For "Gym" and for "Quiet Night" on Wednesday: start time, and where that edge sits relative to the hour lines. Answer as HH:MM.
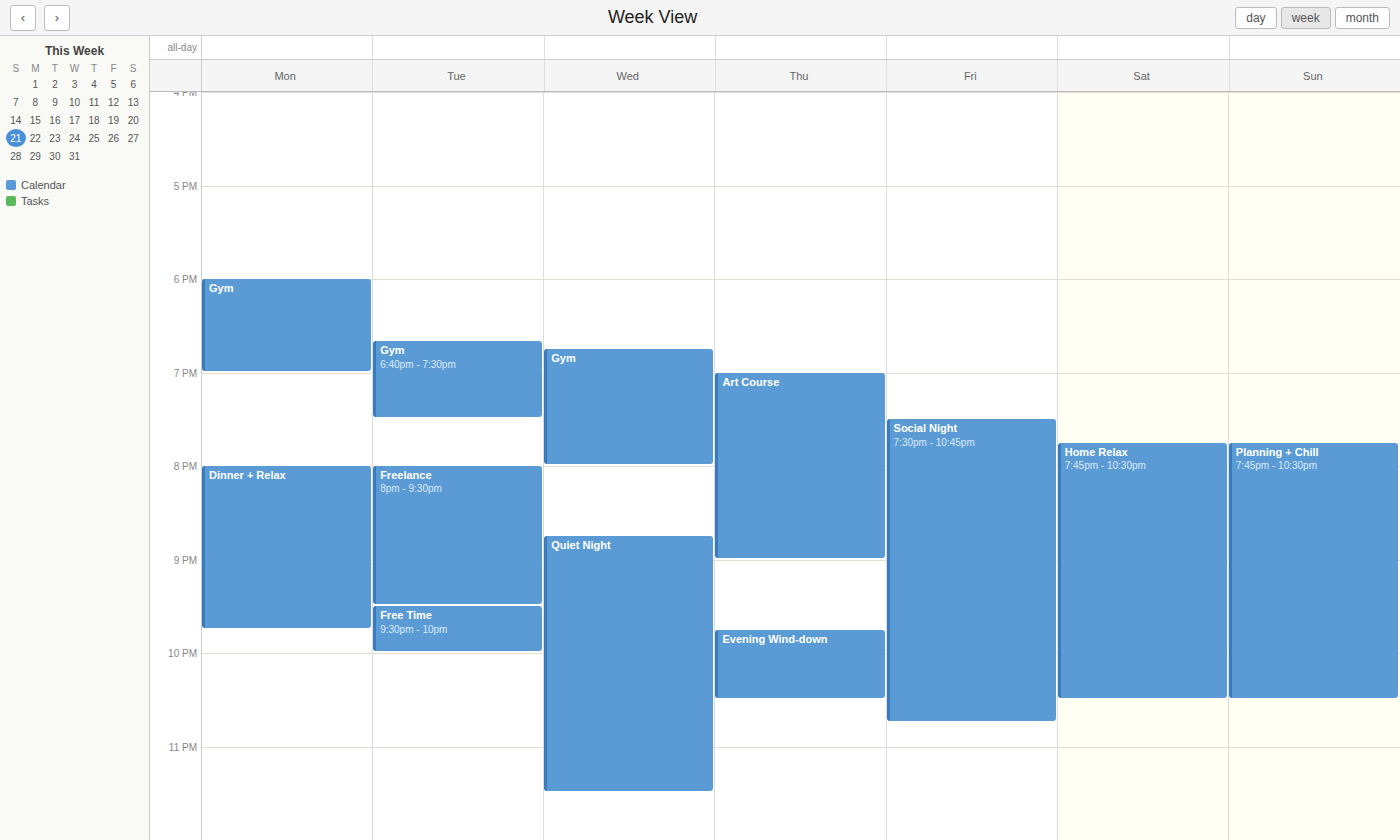
"Gym": 18:45, neither: three quarters of the way from the 18:00 line to the 19:00 line. "Quiet Night": 20:45, neither: three quarters of the way from the 20:00 line to the 21:00 line.